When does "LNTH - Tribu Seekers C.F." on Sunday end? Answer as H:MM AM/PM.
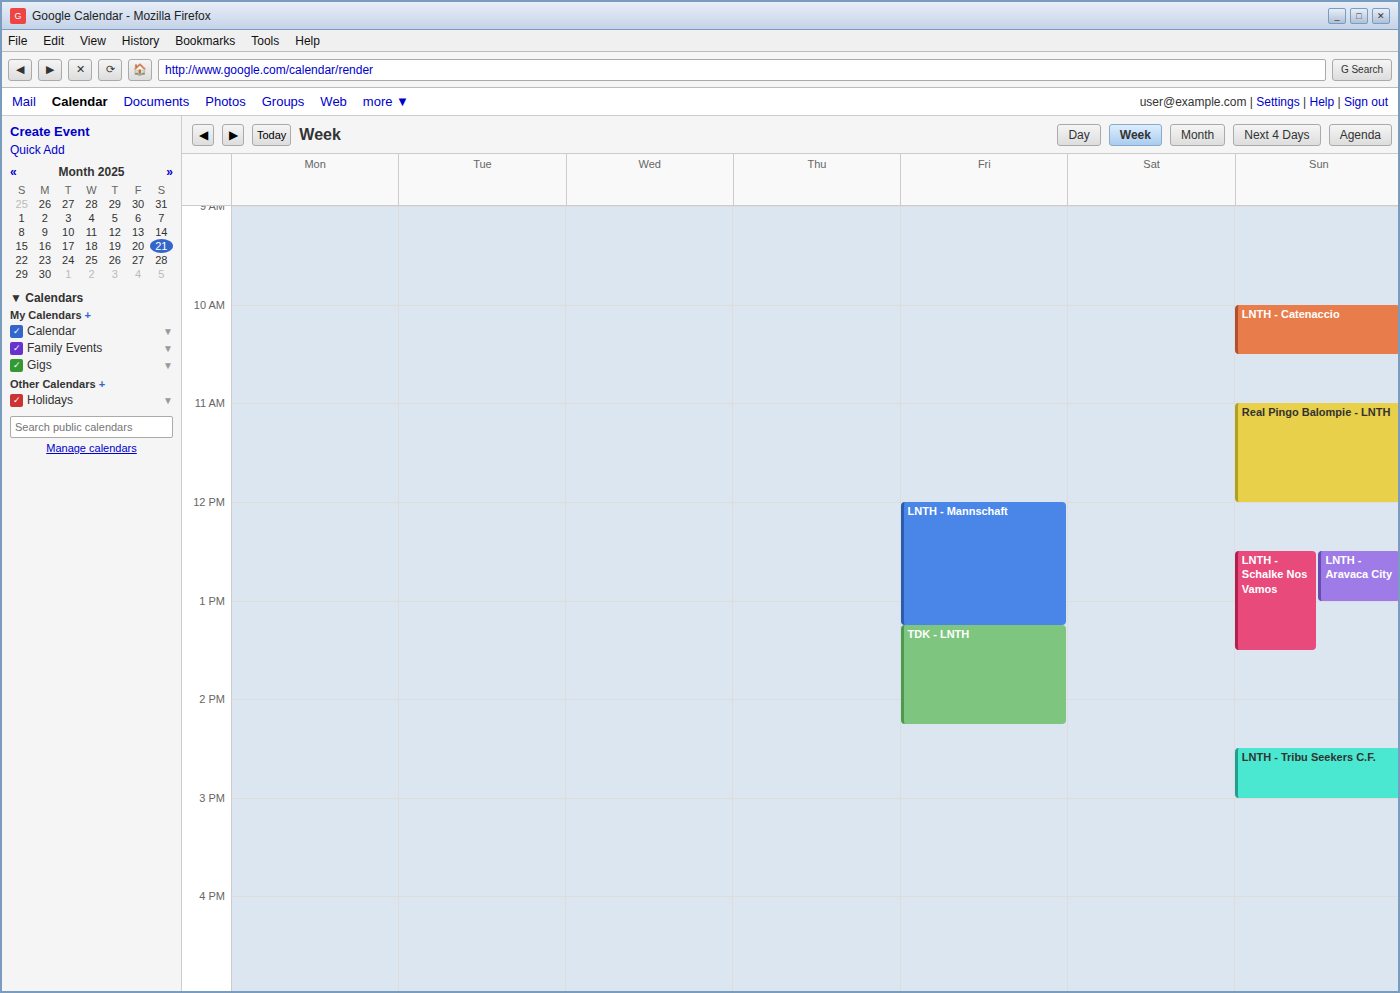
3:00 PM